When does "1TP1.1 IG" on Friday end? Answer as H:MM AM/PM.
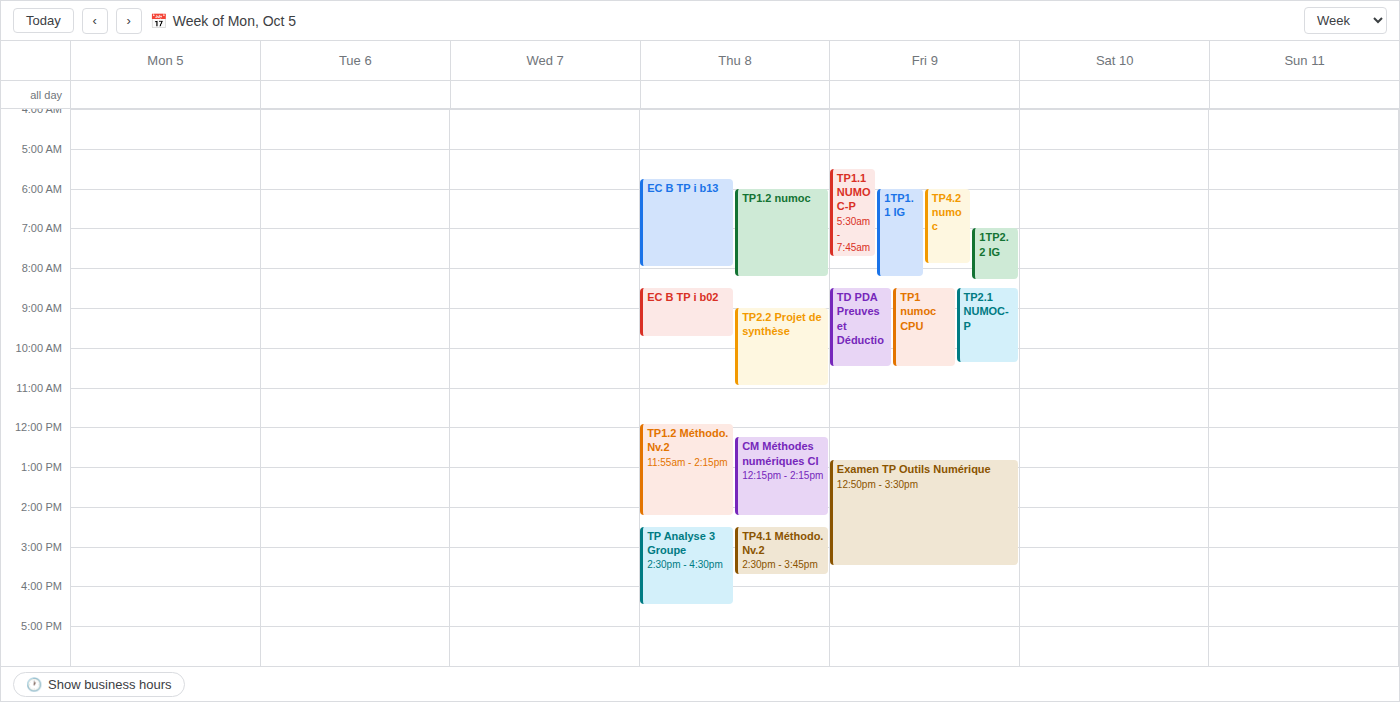
8:15 AM